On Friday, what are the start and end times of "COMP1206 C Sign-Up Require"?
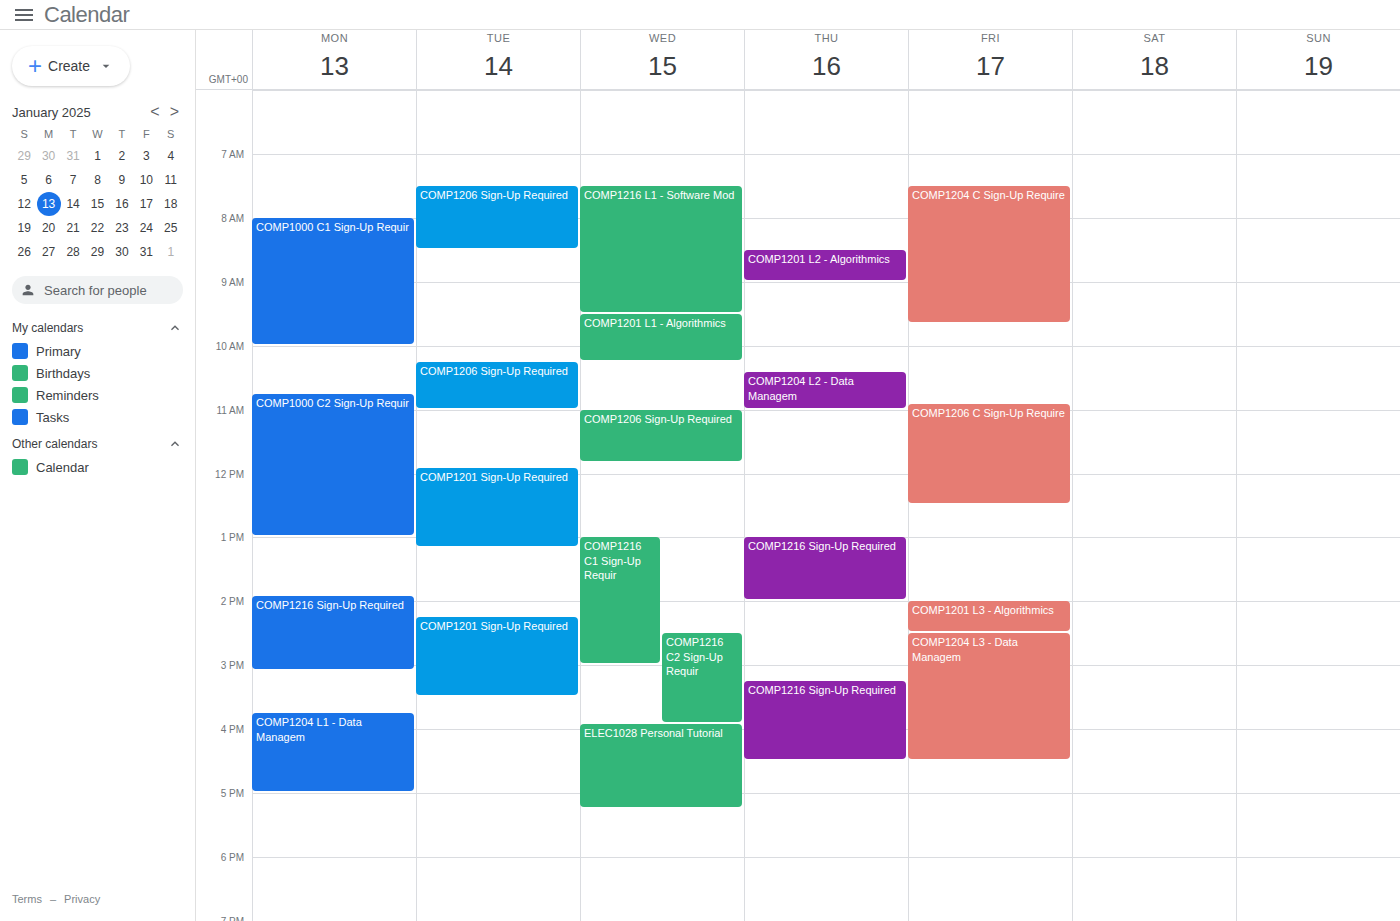
10:55 AM to 12:30 PM